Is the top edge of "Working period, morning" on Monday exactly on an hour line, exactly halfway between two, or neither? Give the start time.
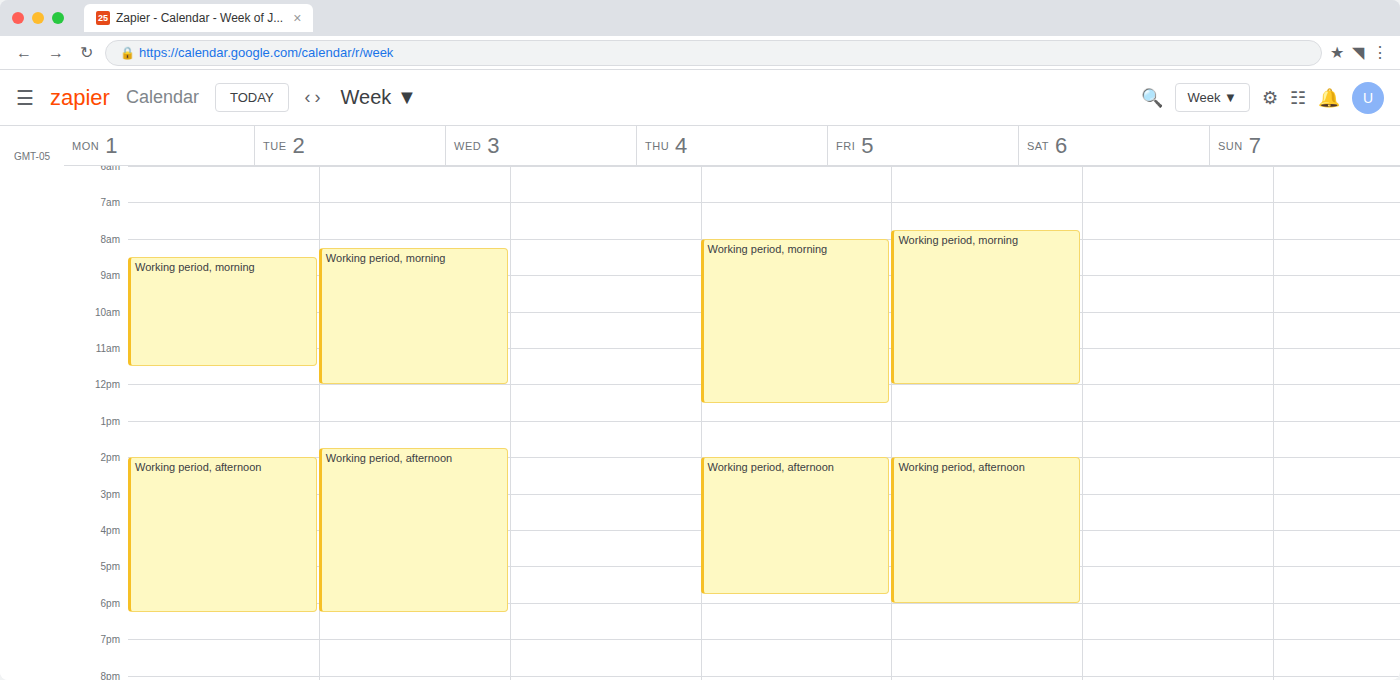
8:30 AM -- halfway between the 8 AM and 9 AM lines.